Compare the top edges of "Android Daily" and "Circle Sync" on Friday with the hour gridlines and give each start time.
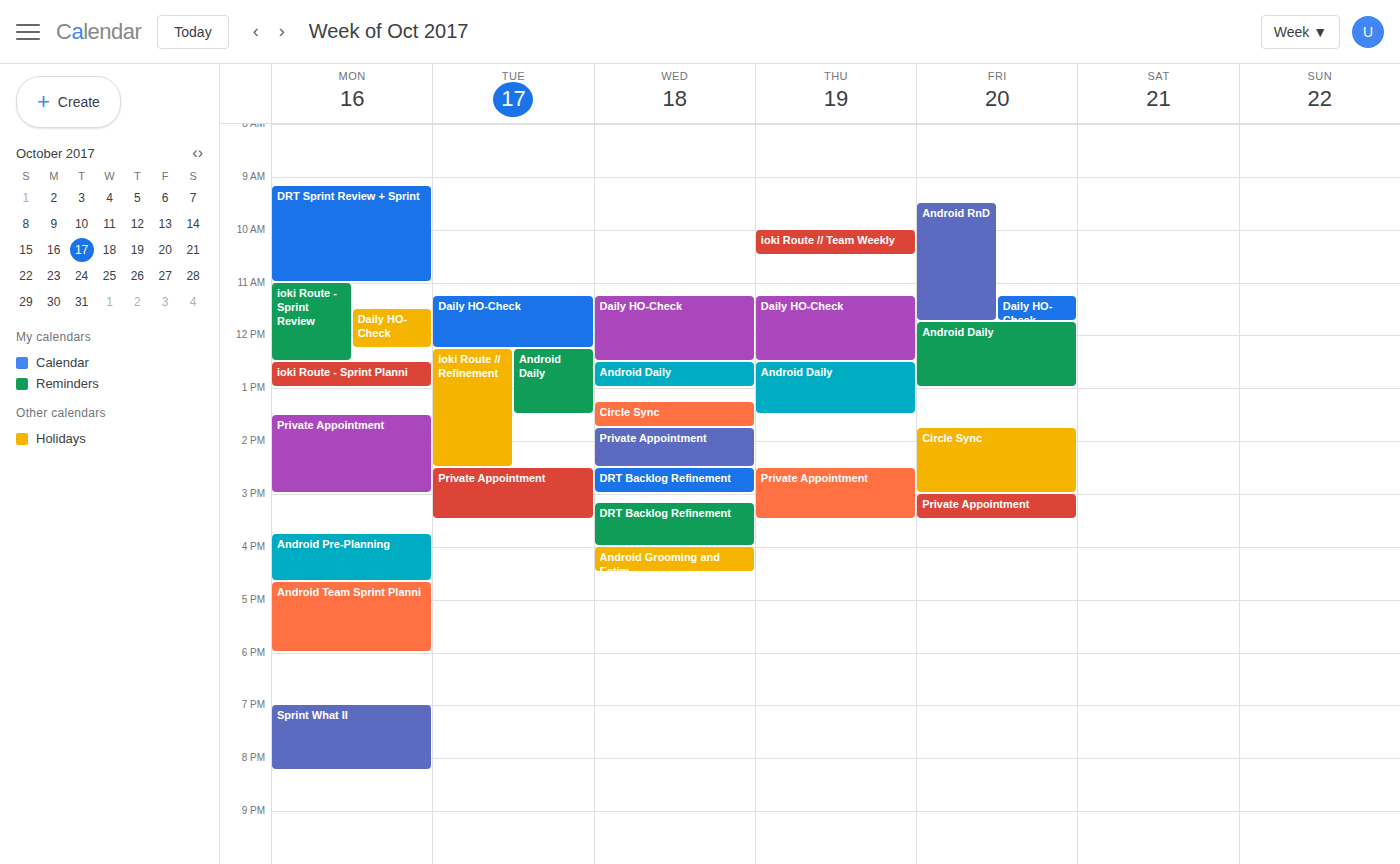
"Android Daily": 11:45 AM, neither: three quarters of the way from the 11 AM line to the 12 PM line. "Circle Sync": 1:45 PM, neither: three quarters of the way from the 1 PM line to the 2 PM line.